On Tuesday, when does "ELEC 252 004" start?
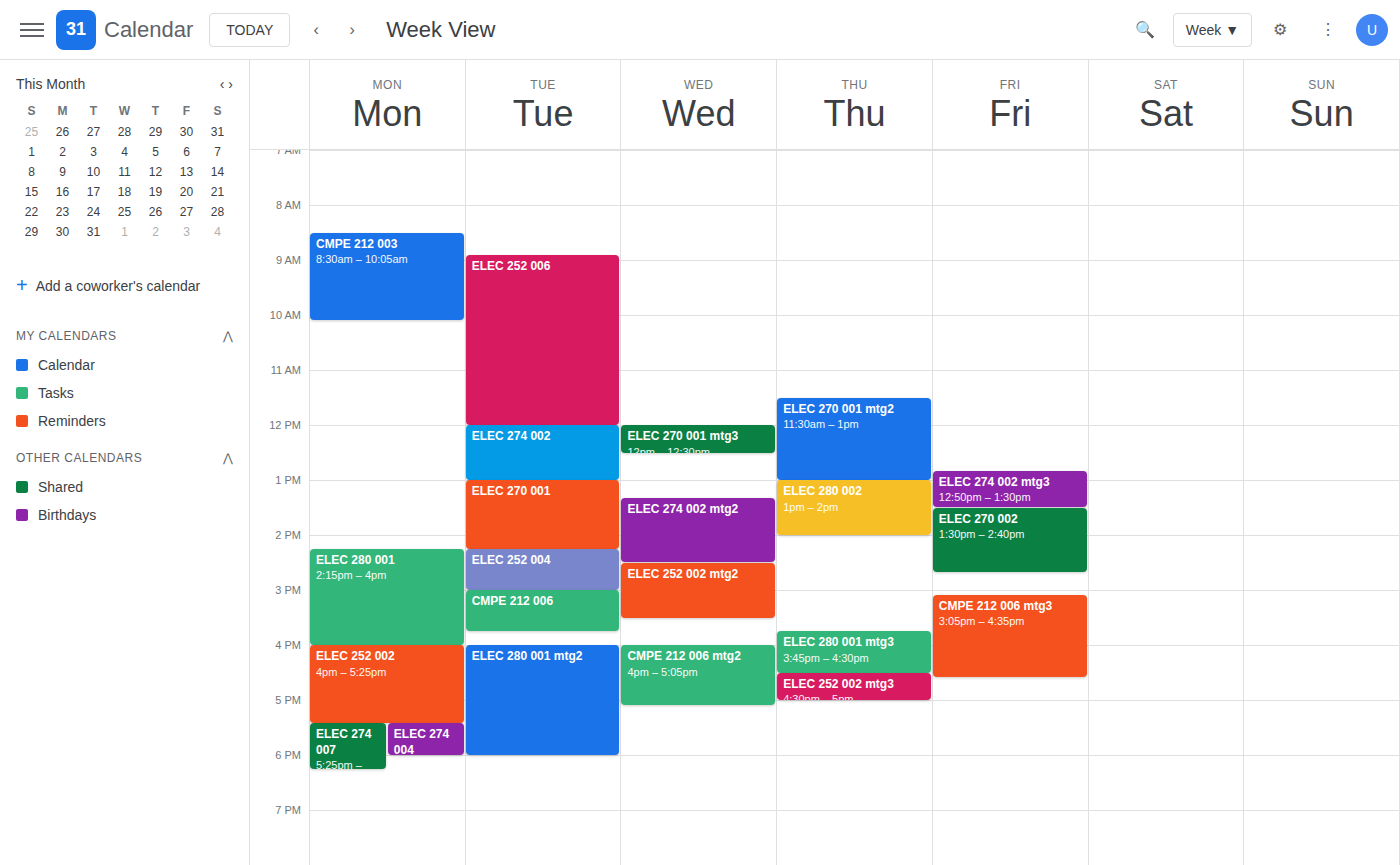
2:15 PM